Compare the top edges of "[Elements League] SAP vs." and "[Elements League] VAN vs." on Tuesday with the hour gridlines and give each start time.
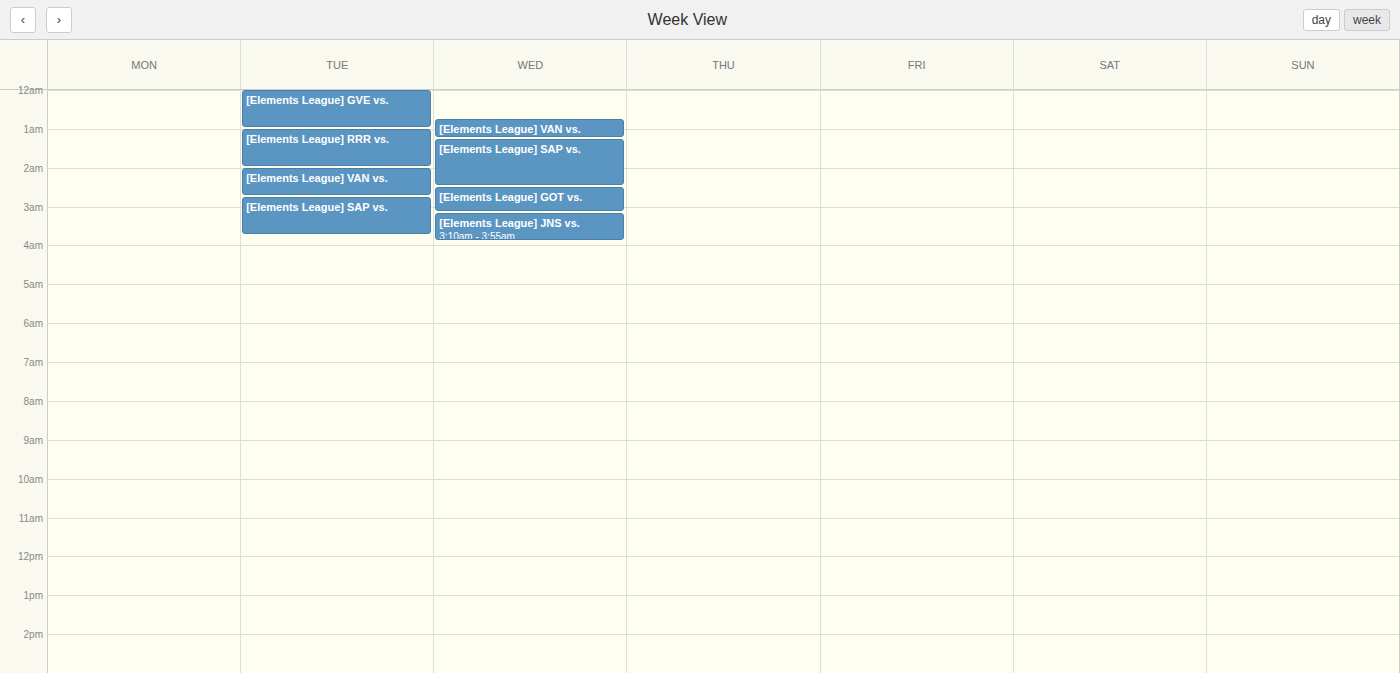
"[Elements League] SAP vs.": 02:45, neither: three quarters of the way from the 02:00 line to the 03:00 line. "[Elements League] VAN vs.": 02:00, exactly on the 02:00 line.